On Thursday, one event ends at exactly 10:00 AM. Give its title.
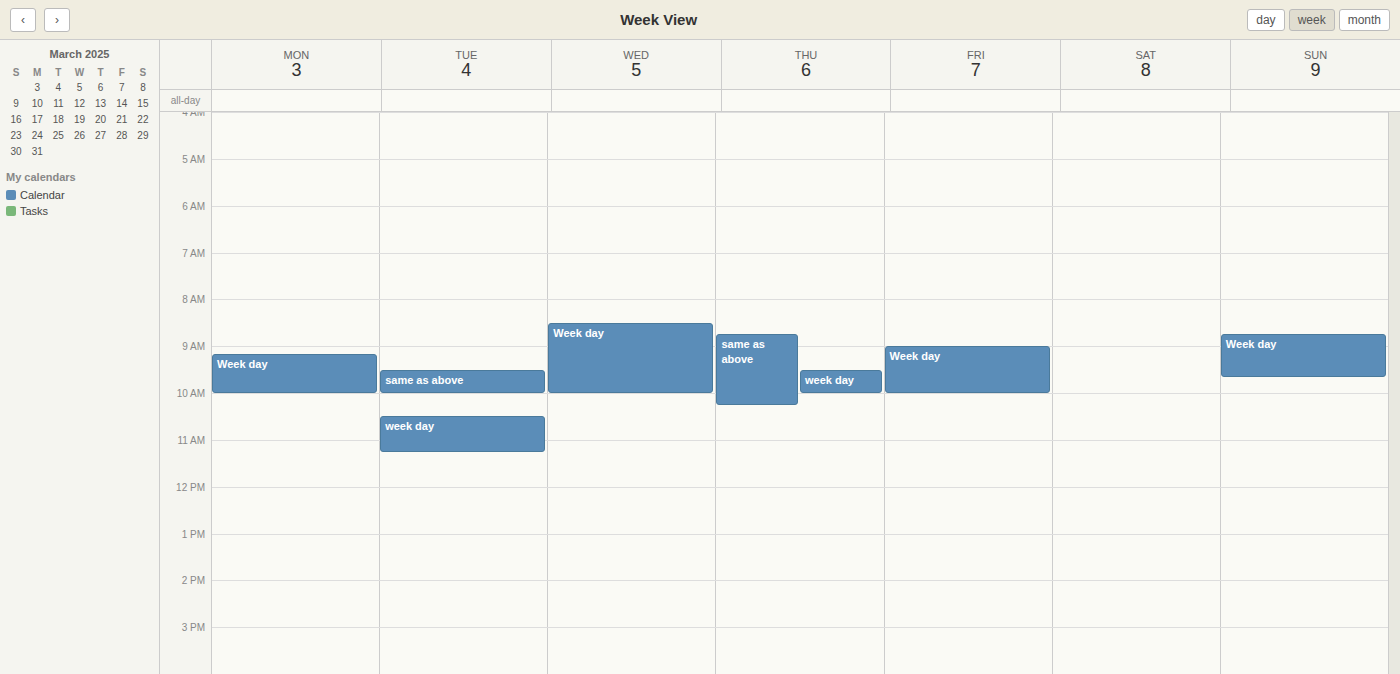
"week day"